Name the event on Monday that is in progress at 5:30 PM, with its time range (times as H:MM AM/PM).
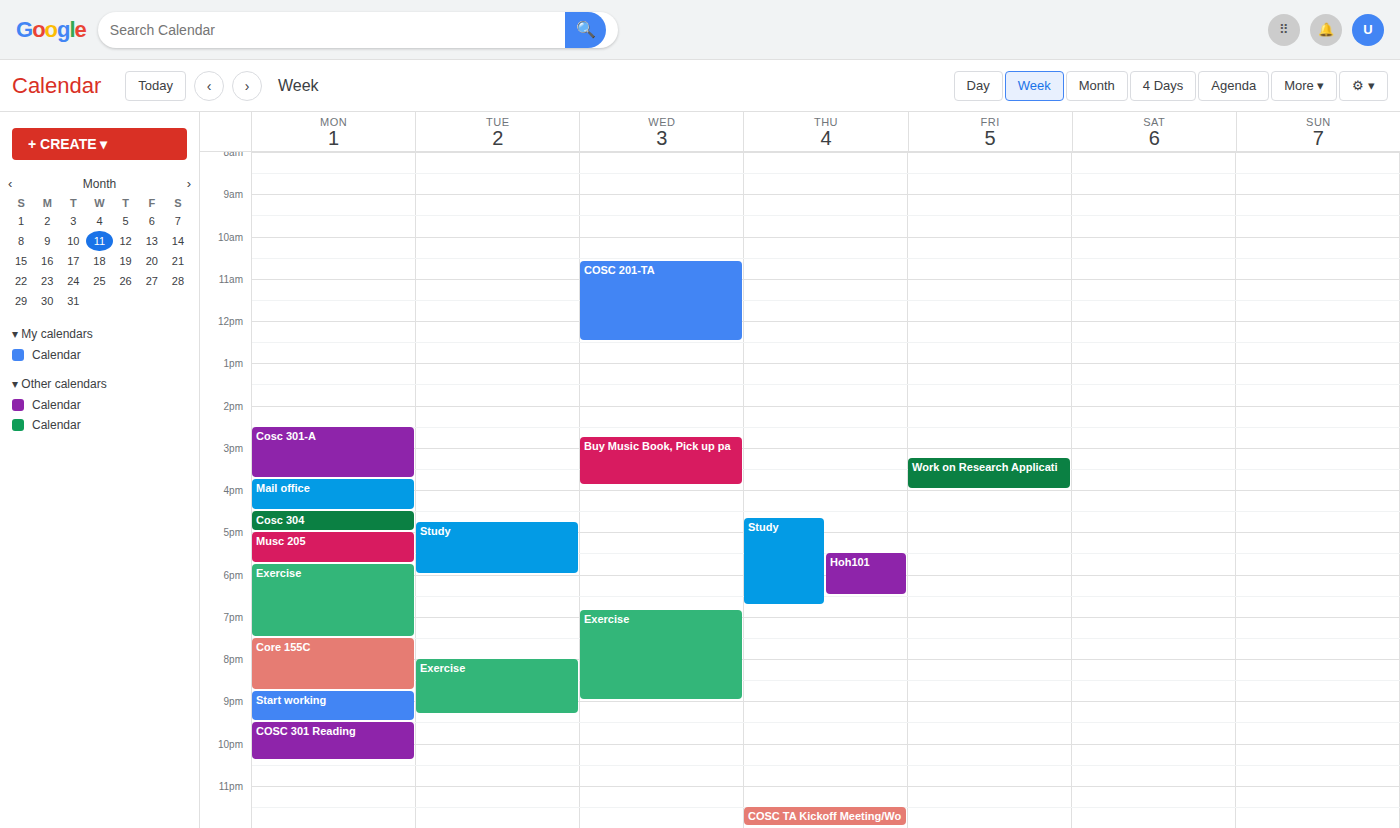
"Musc 205", 5:00 PM to 5:45 PM